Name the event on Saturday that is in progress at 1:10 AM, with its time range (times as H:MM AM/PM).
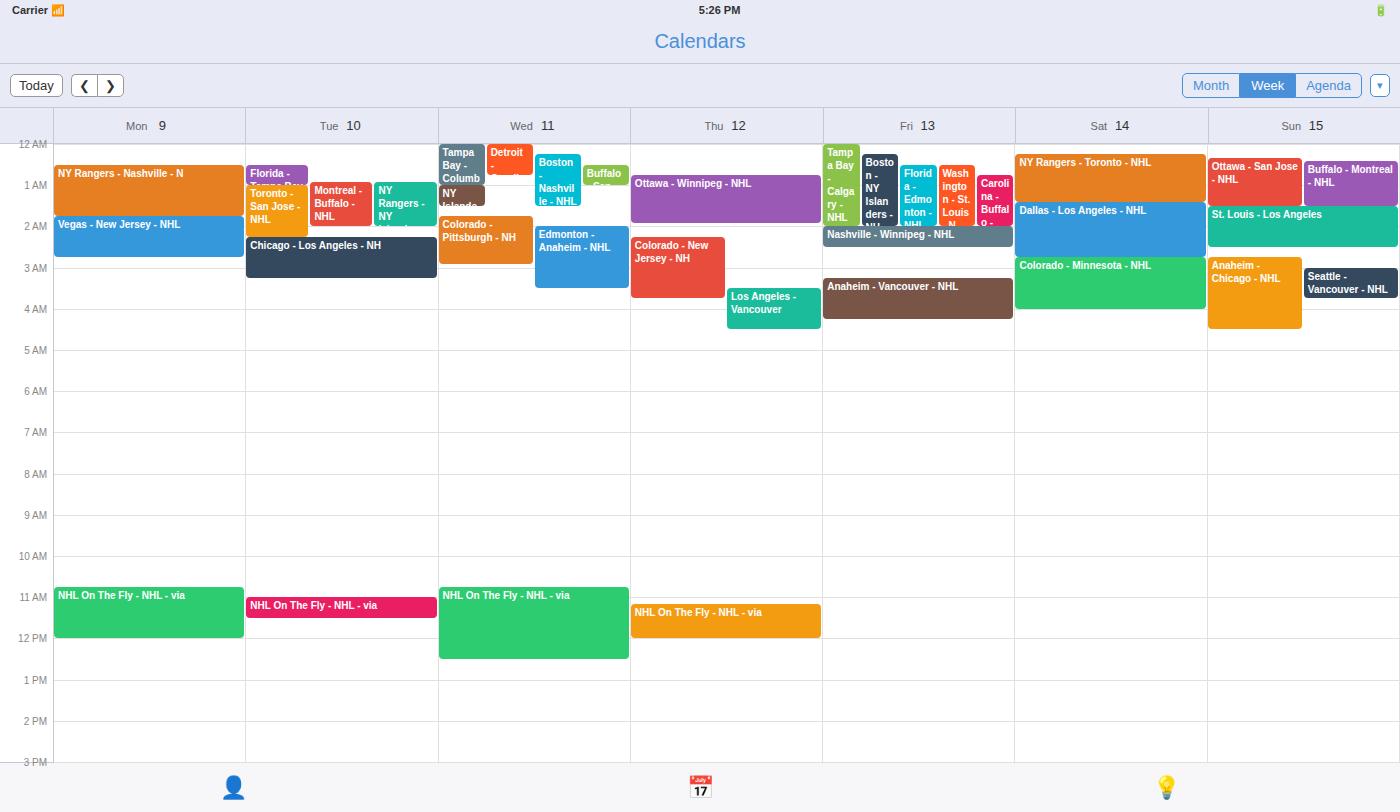
"NY Rangers - Toronto - NHL", 12:15 AM to 1:25 AM